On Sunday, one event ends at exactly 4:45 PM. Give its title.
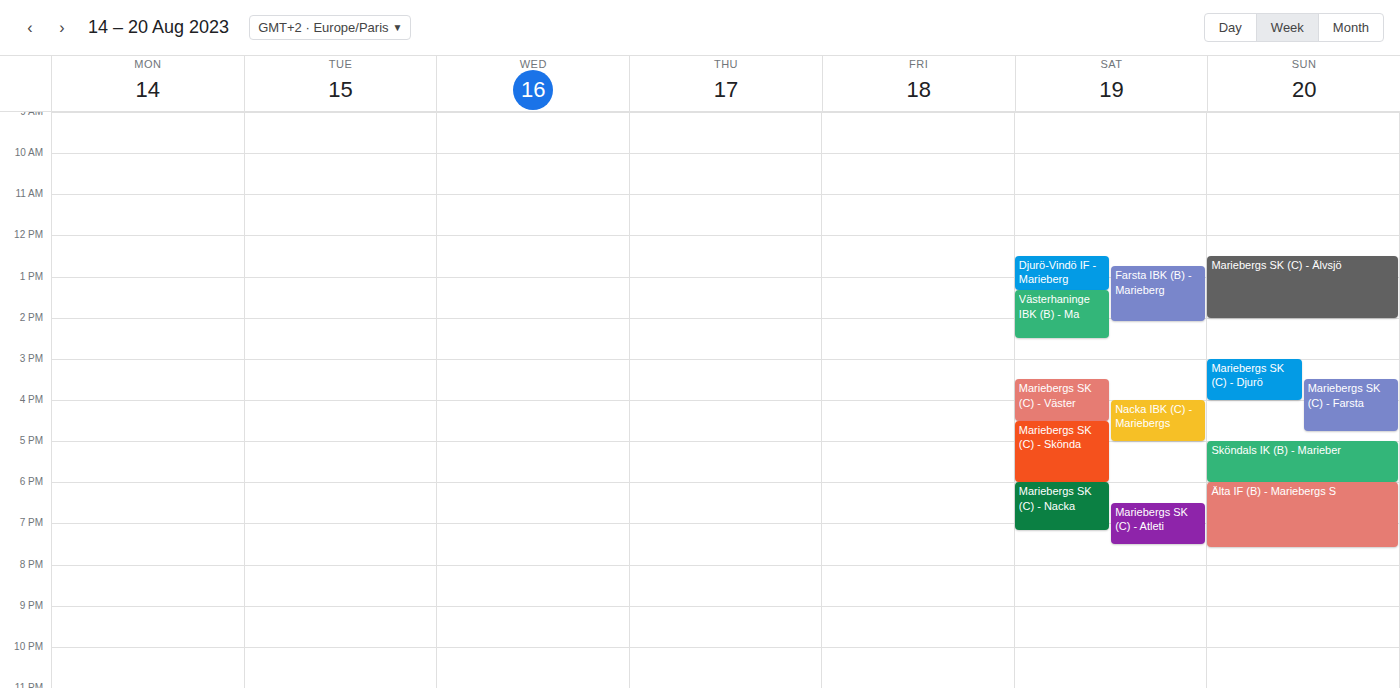
"Mariebergs SK (C) - Farsta"